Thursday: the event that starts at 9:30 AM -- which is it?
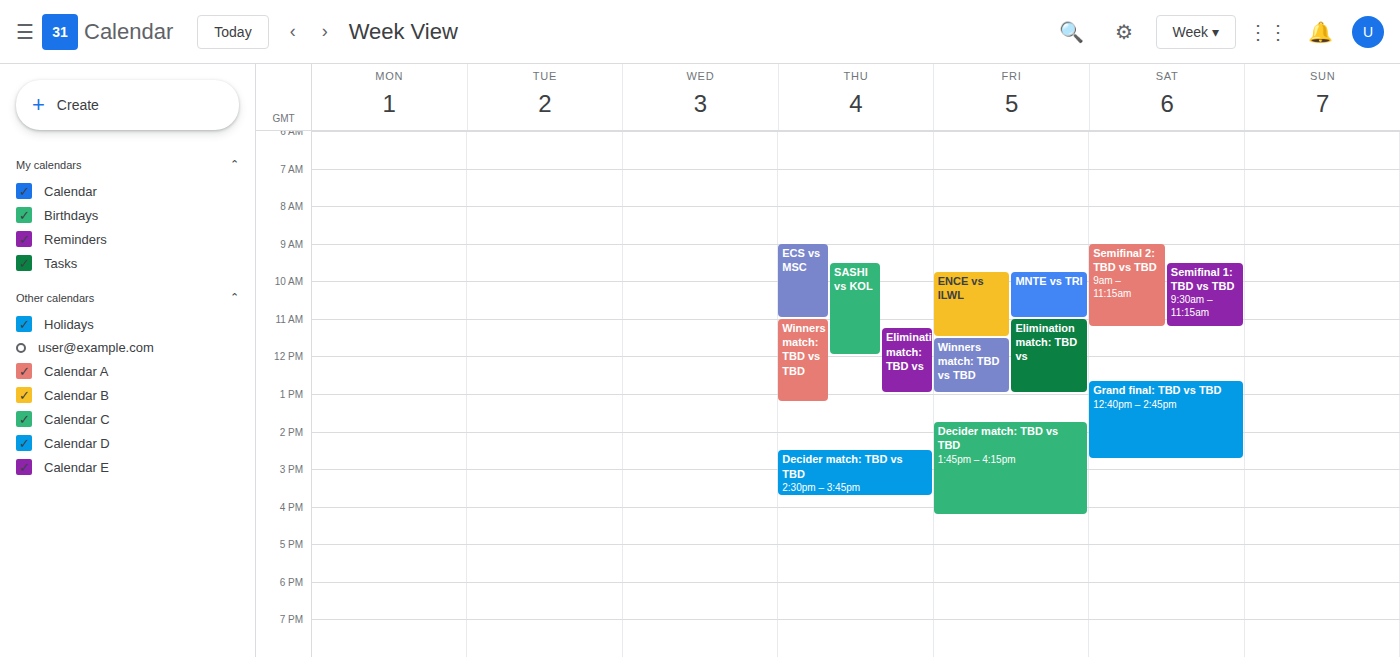
"SASHI vs KOL"